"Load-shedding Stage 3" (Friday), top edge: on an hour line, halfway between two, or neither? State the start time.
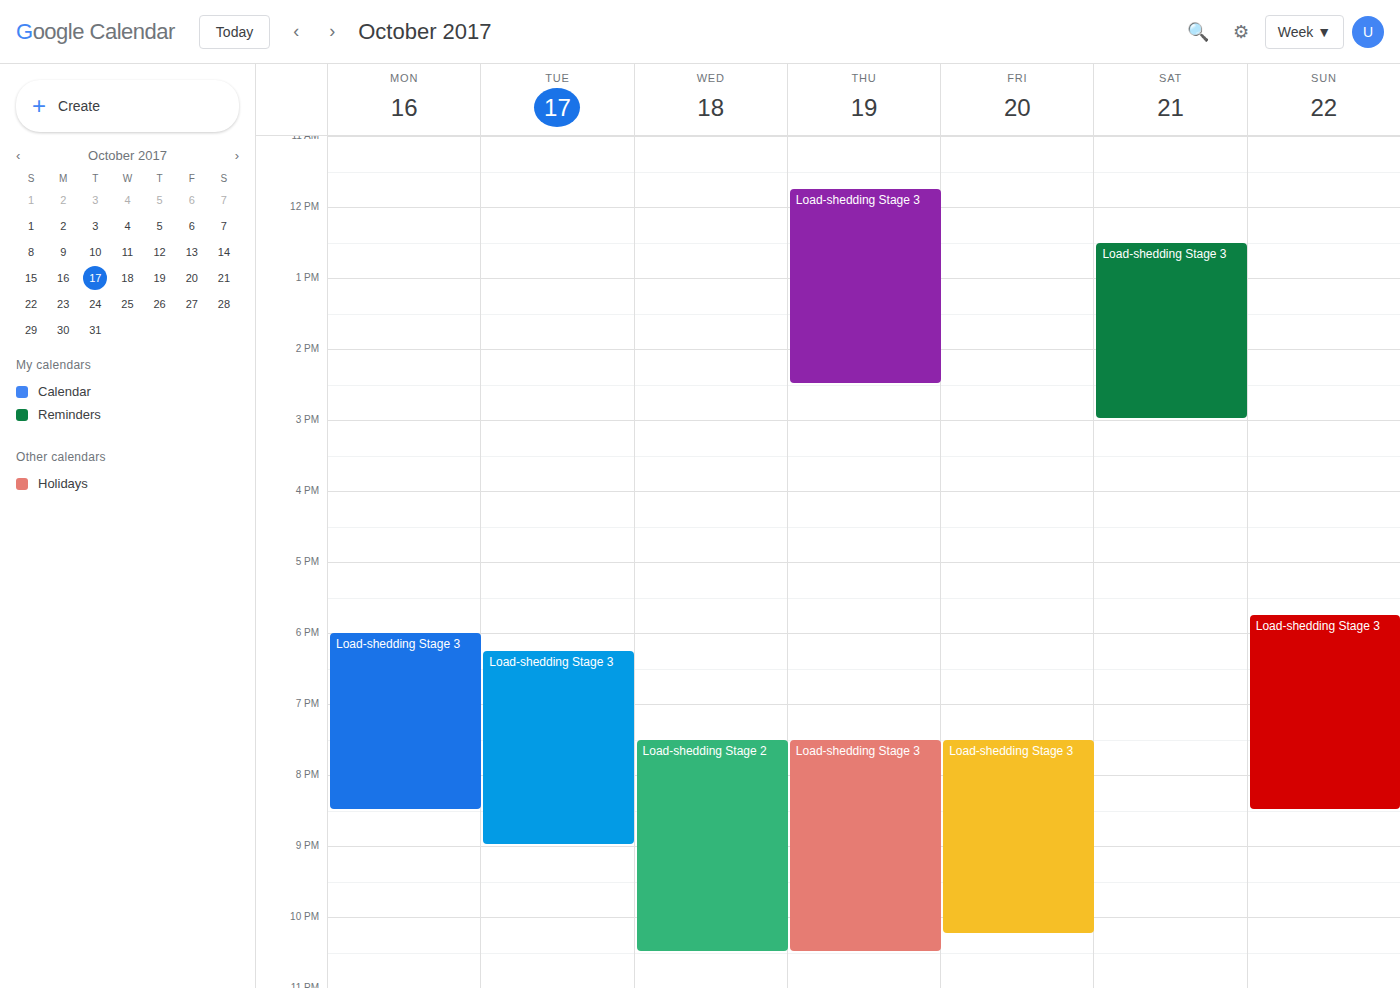
7:30 PM -- halfway between the 7 PM and 8 PM lines.